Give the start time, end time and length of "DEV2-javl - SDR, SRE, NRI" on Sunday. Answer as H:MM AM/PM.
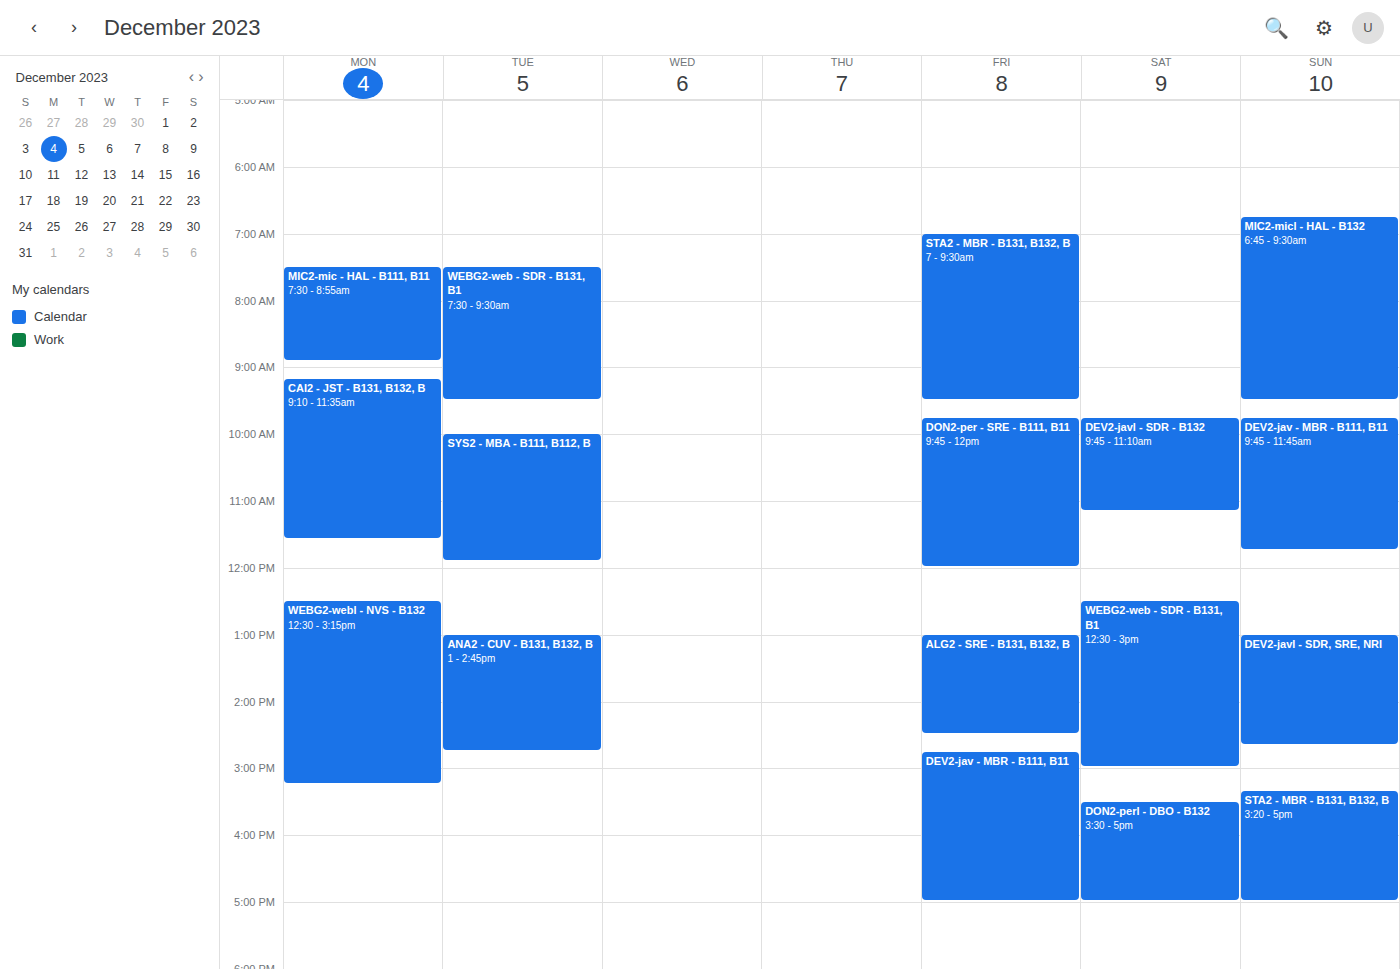
1:00 PM to 2:40 PM, 1 hour 40 minutes